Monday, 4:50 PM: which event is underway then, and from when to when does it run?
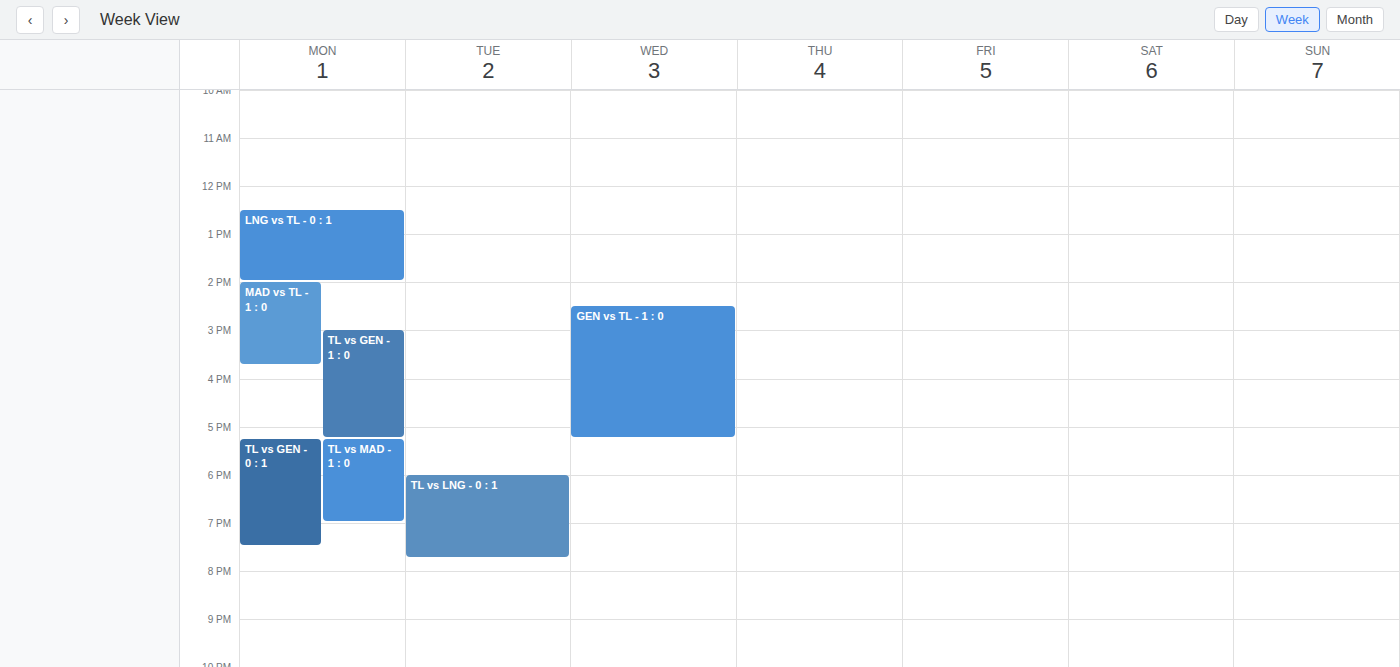
"TL vs GEN - 1 : 0", 3:00 PM to 5:15 PM